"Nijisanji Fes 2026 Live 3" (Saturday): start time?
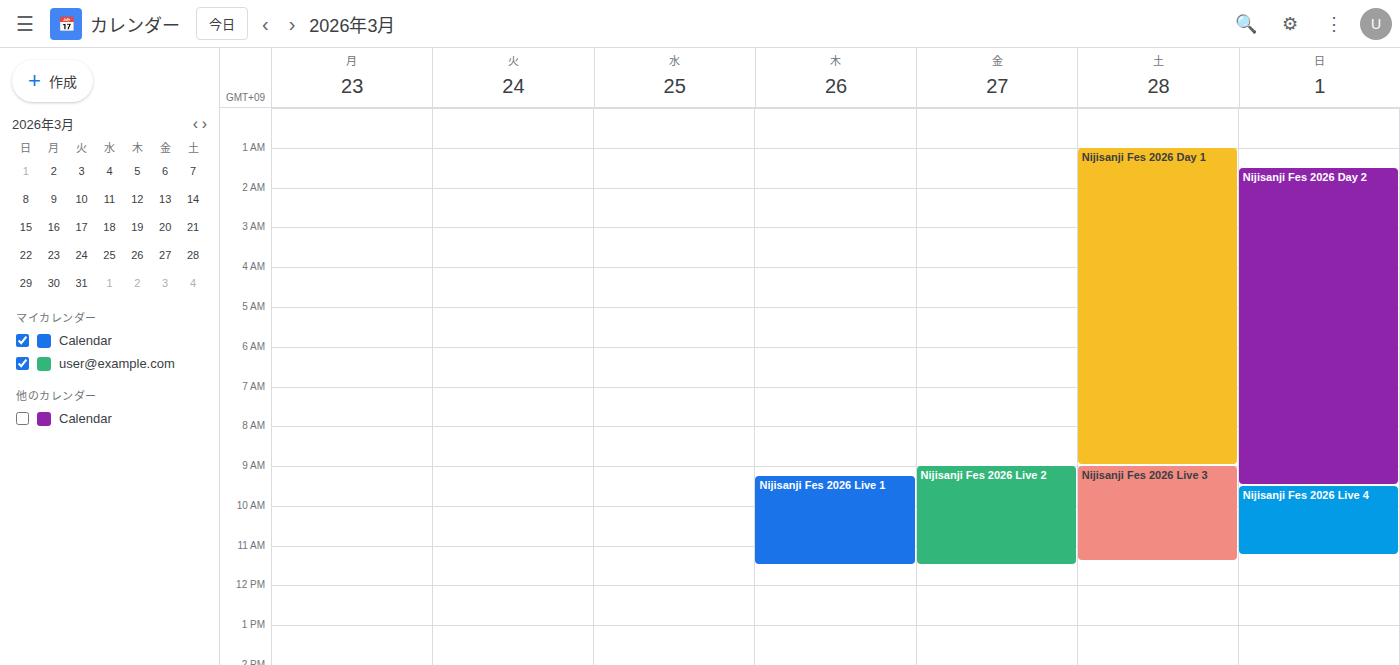
9:00 AM